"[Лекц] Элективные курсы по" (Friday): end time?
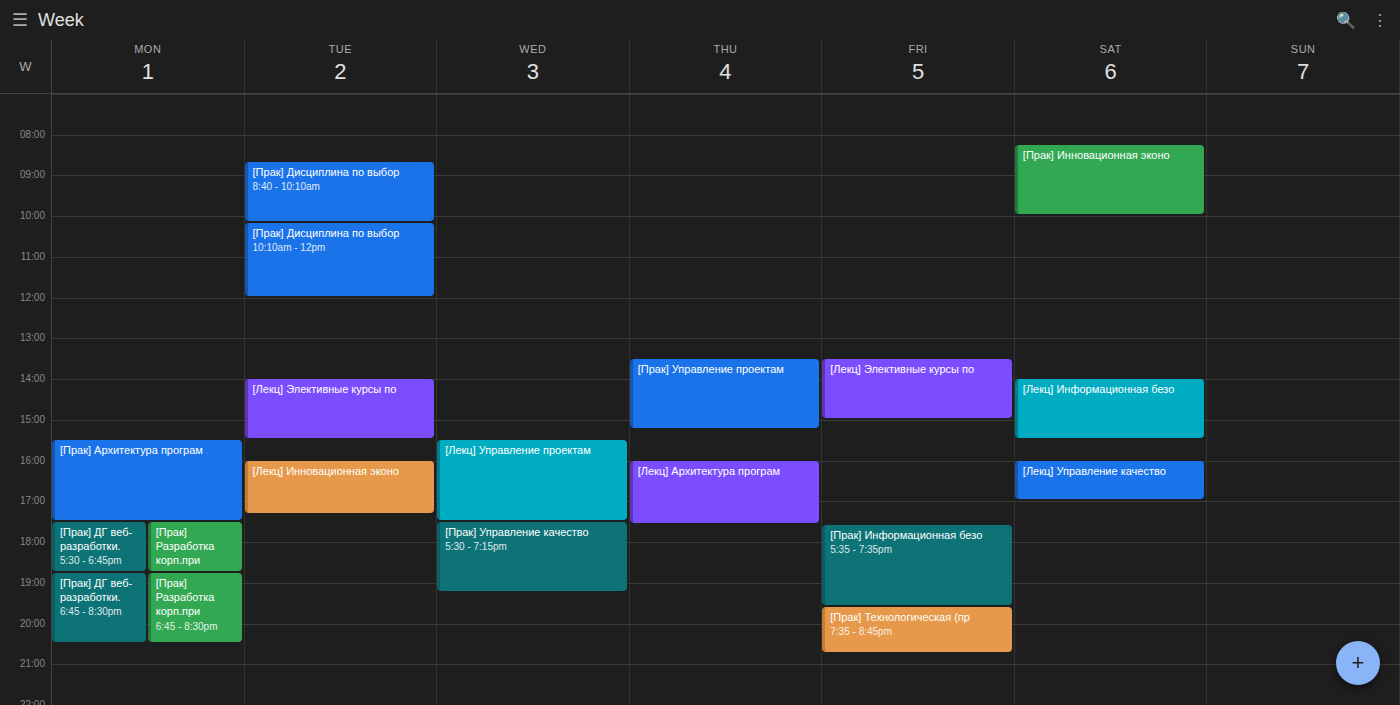
3:00 PM